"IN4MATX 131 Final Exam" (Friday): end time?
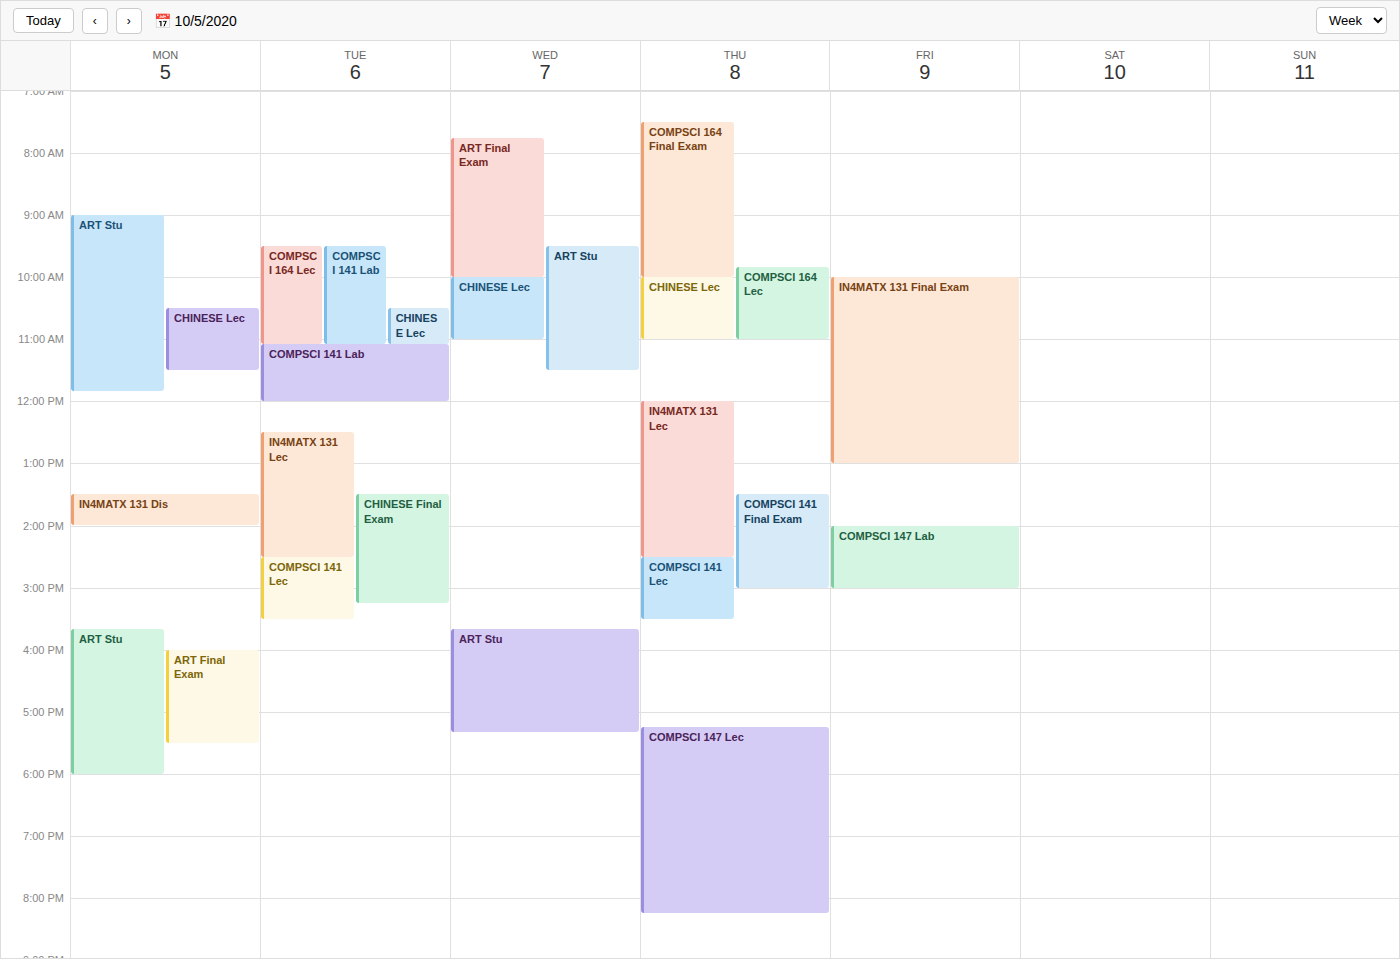
1:00 PM